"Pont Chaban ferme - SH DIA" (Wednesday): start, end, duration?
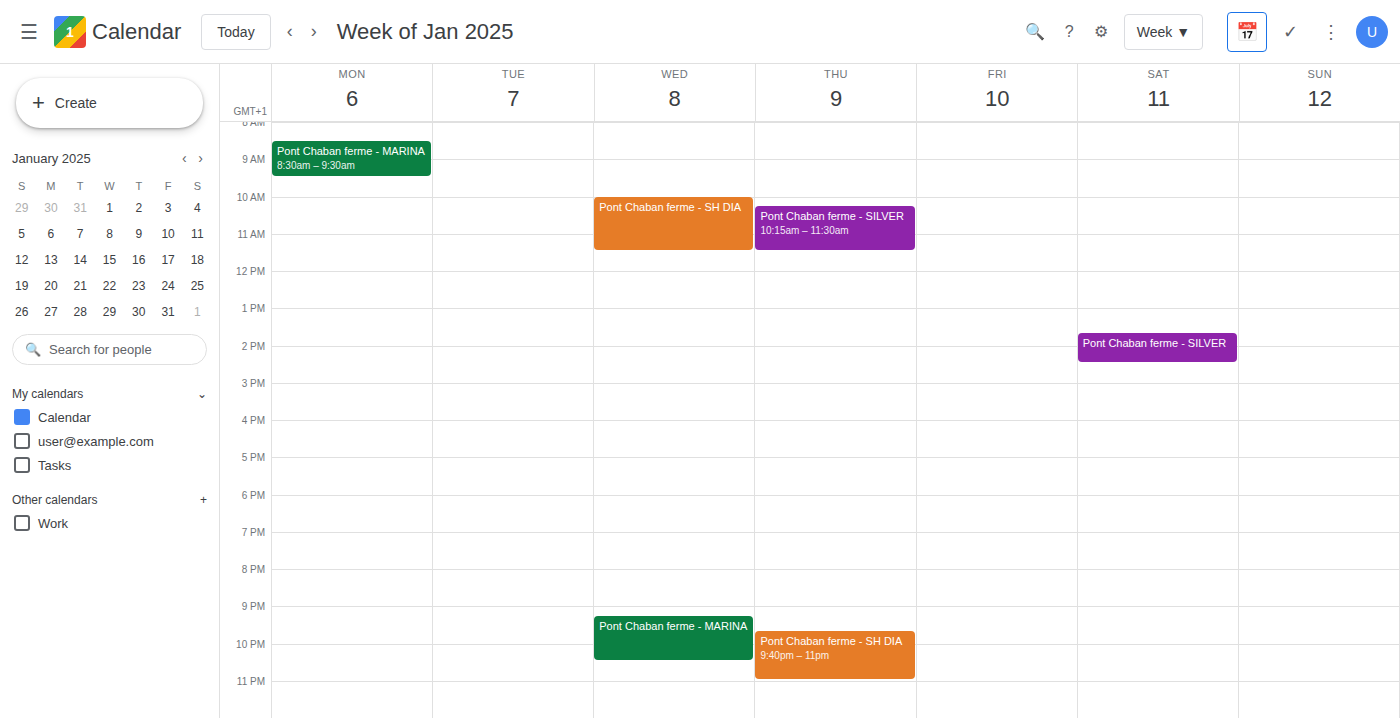
10:00 AM to 11:30 AM, 1 hour 30 minutes